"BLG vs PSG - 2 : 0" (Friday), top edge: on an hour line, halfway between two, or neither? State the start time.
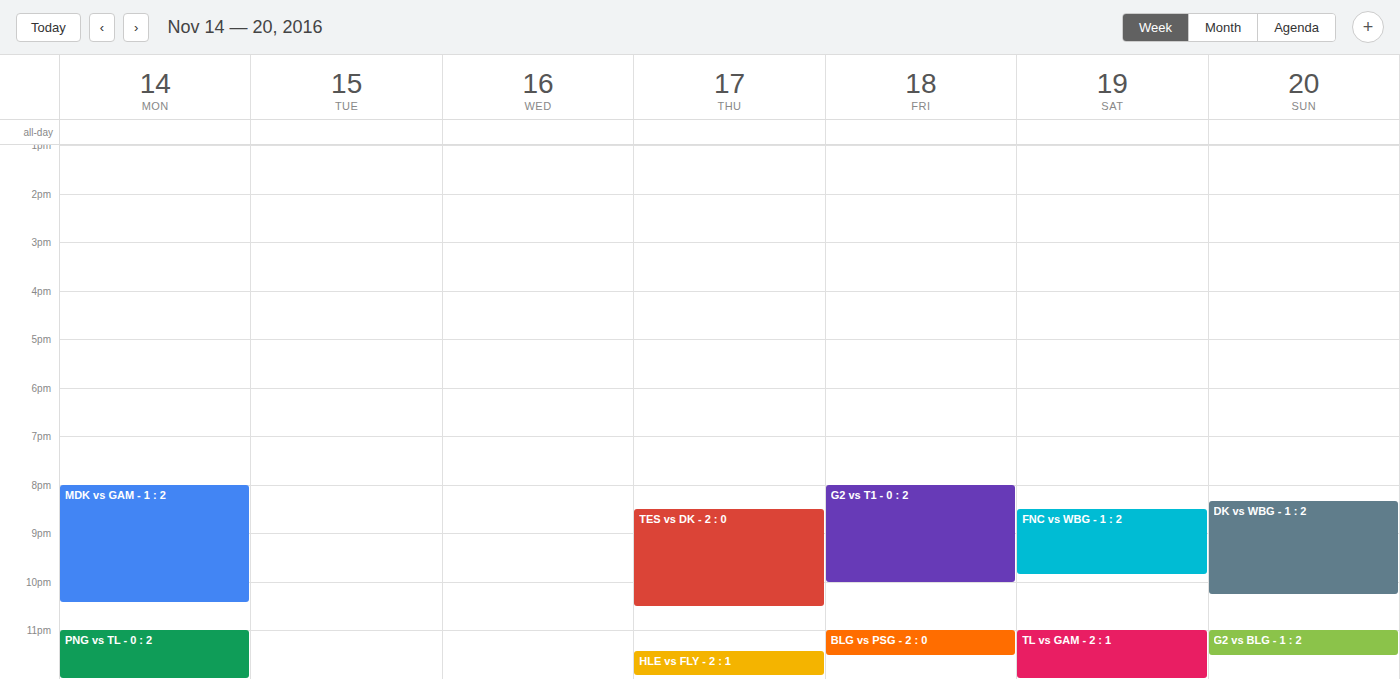
11:00 PM -- exactly on the 11 PM line.